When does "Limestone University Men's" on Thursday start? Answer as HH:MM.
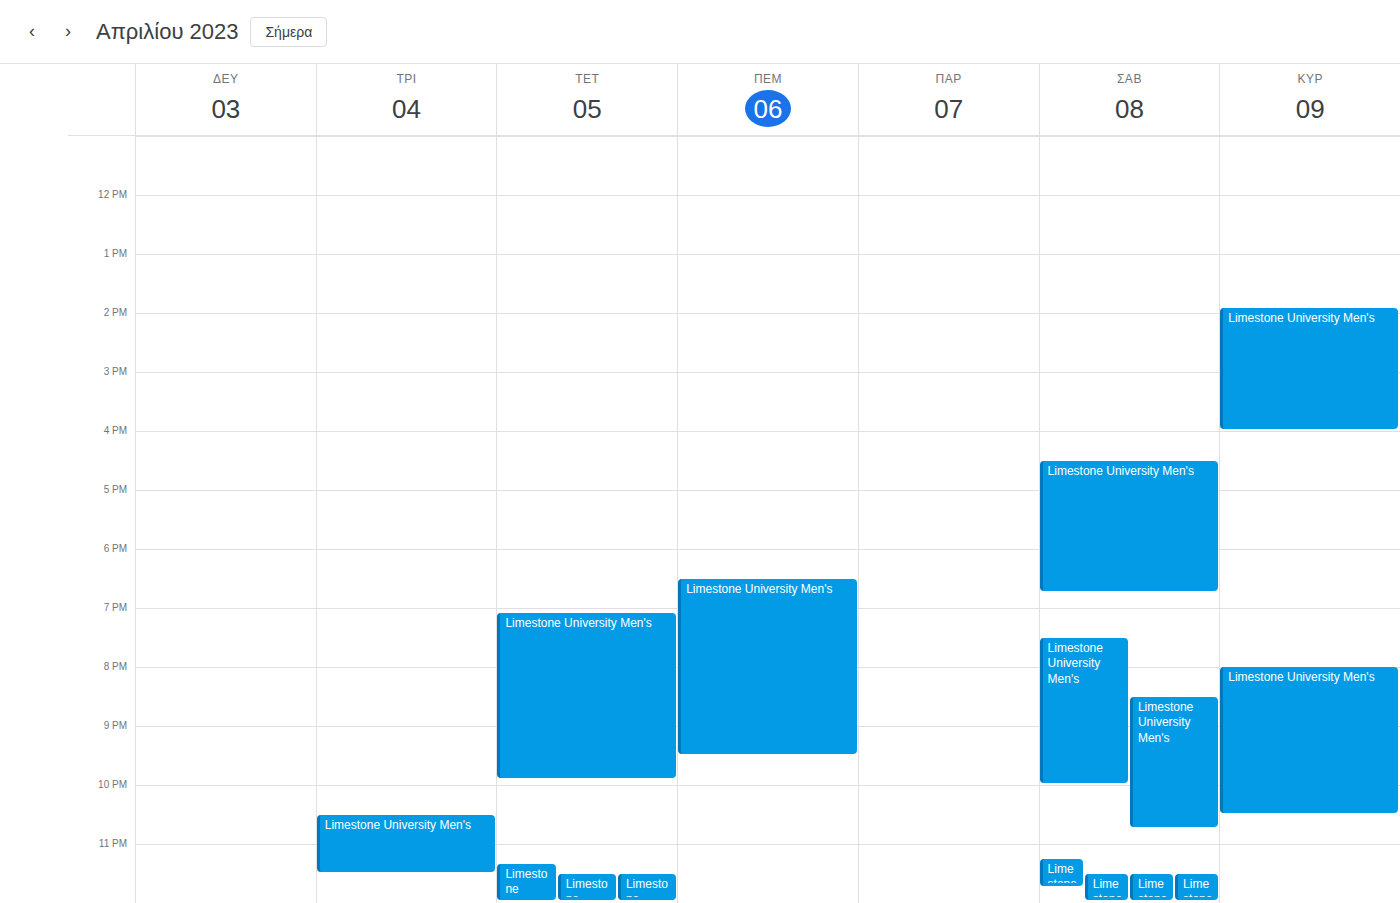
18:30